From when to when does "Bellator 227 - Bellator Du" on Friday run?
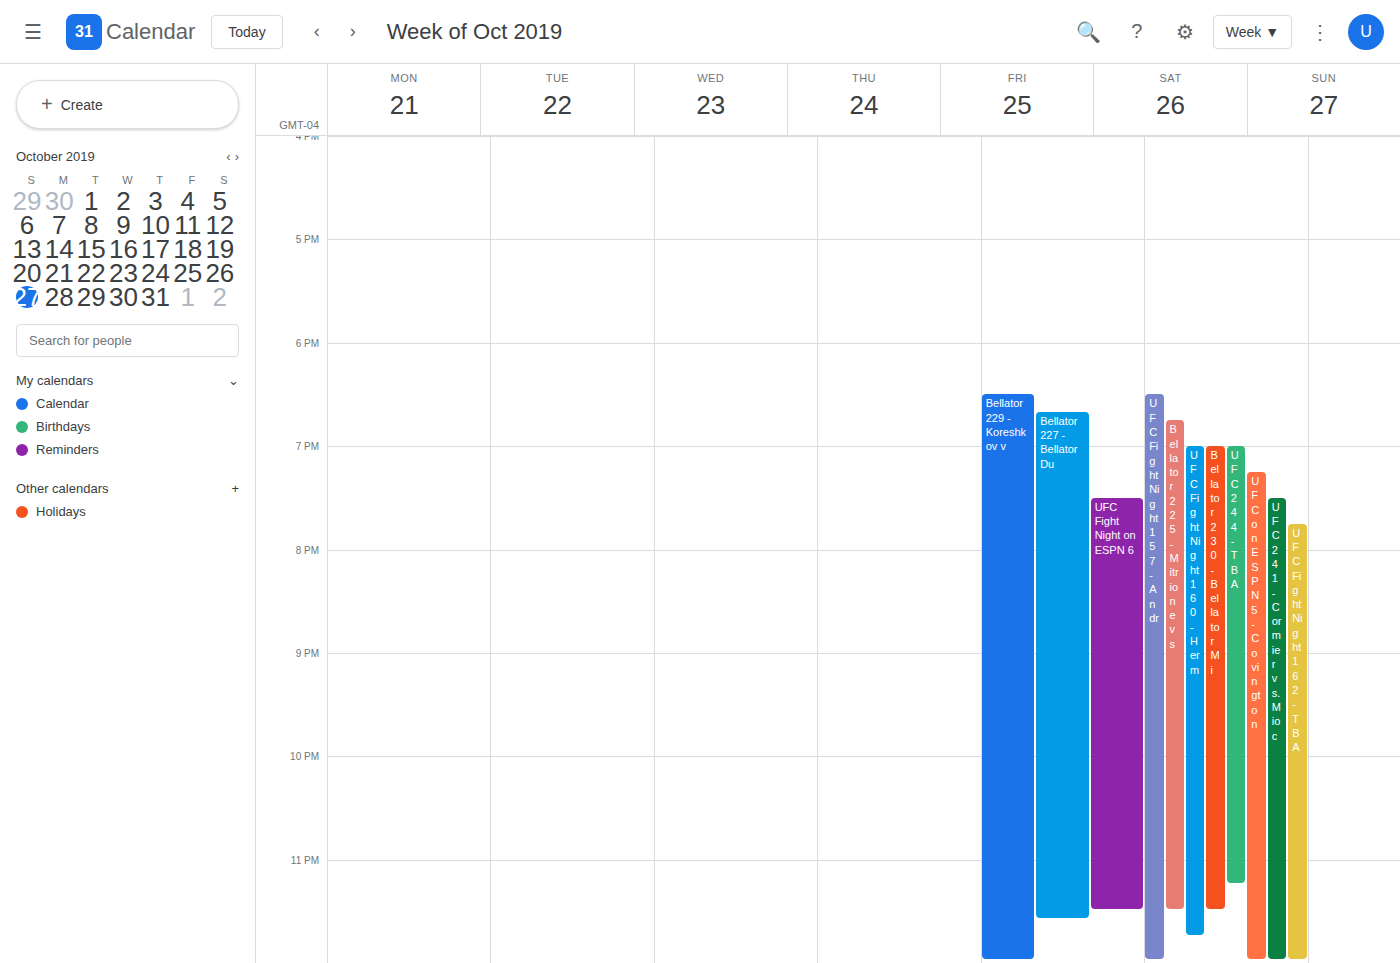
6:40 PM to 11:35 PM